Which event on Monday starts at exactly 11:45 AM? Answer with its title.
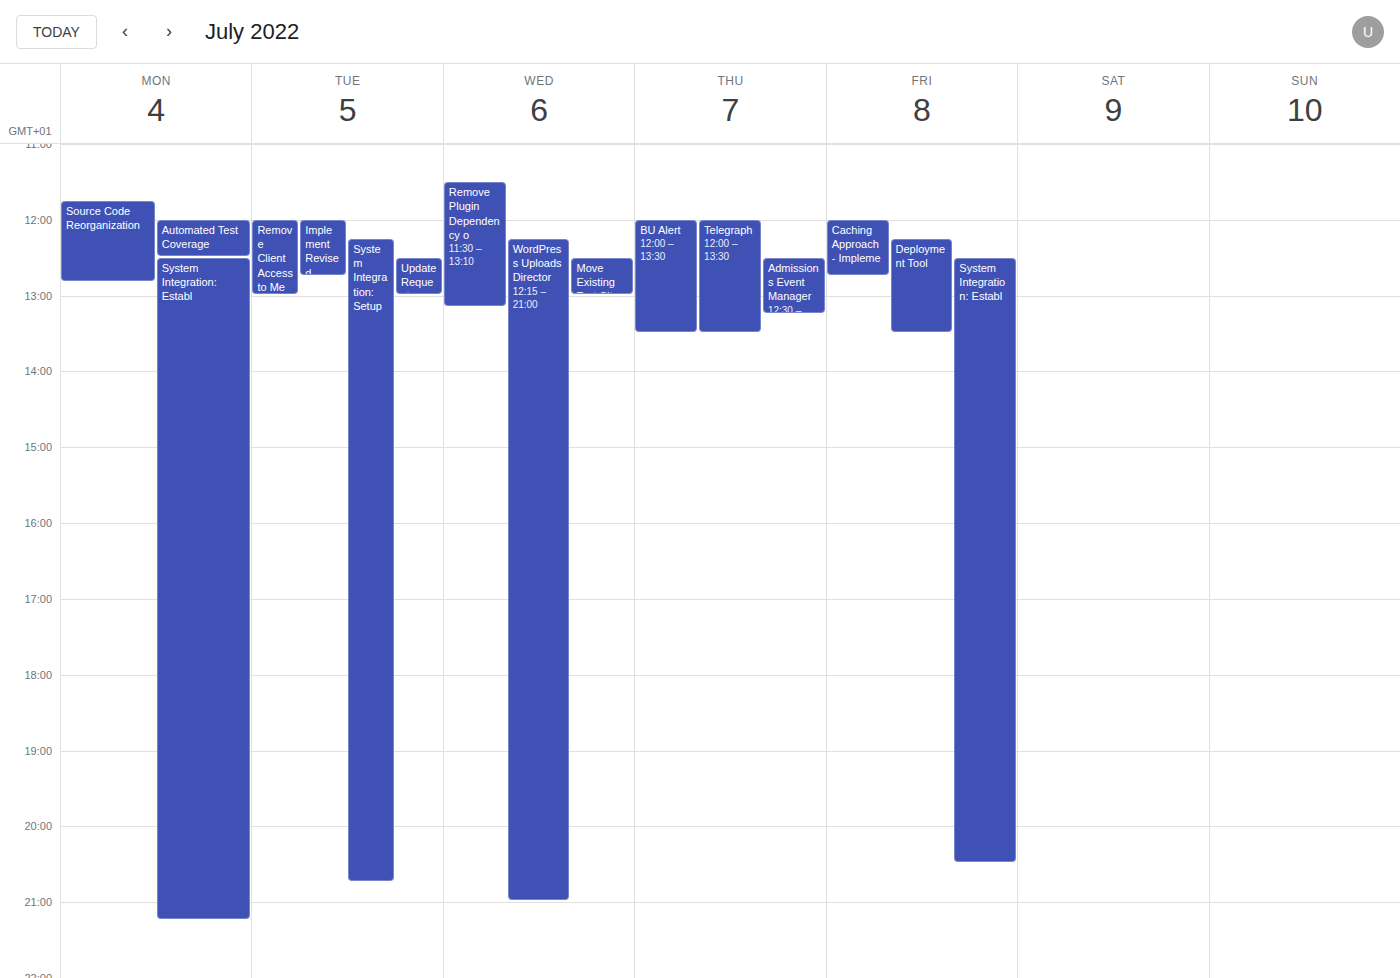
"Source Code Reorganization"